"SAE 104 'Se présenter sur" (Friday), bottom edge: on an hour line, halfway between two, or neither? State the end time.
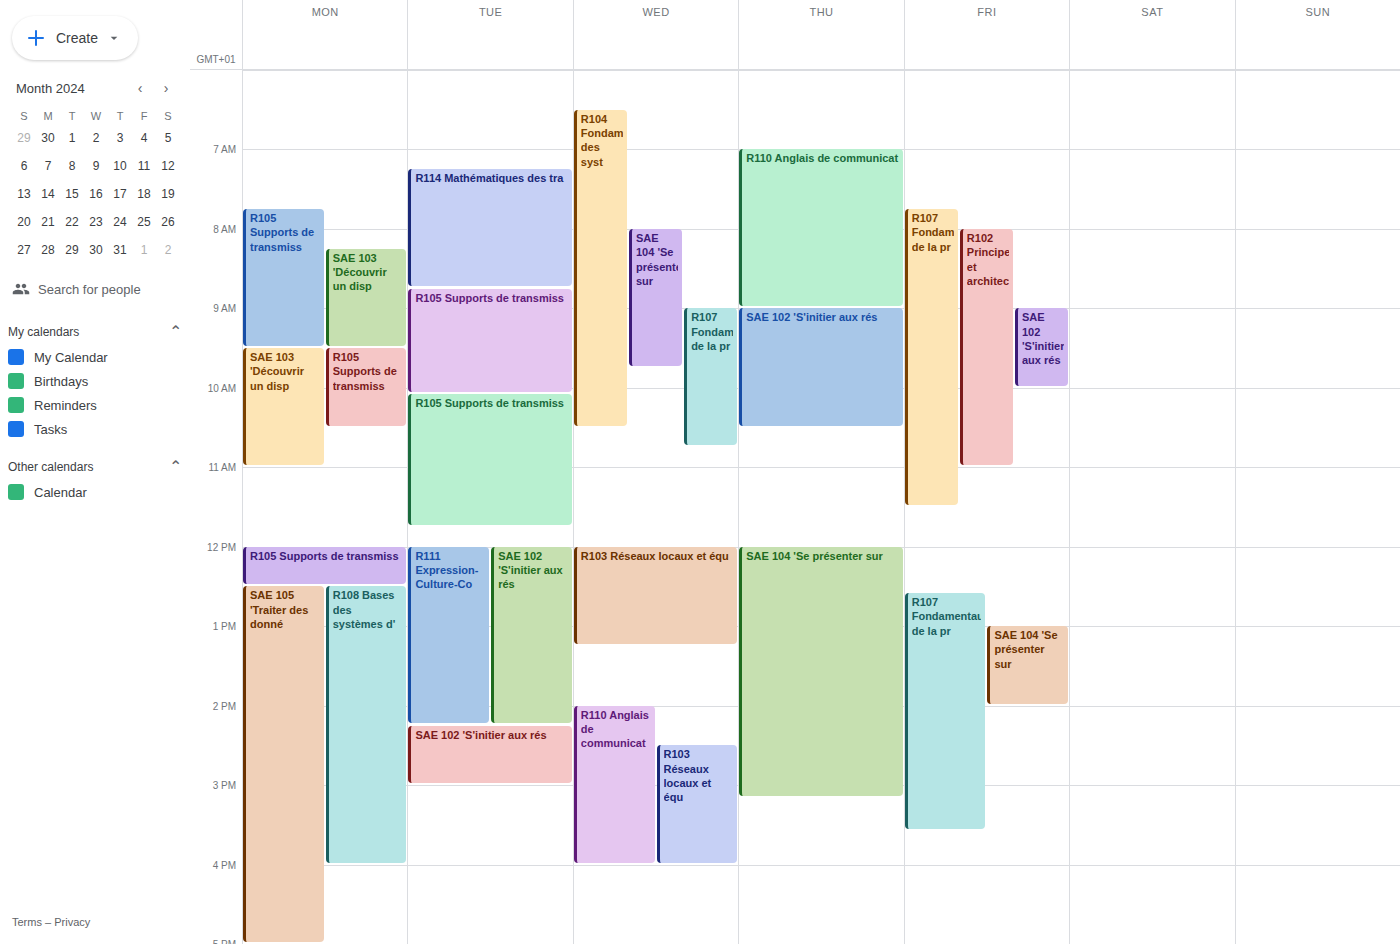
2:00 PM -- exactly on the 2 PM line.